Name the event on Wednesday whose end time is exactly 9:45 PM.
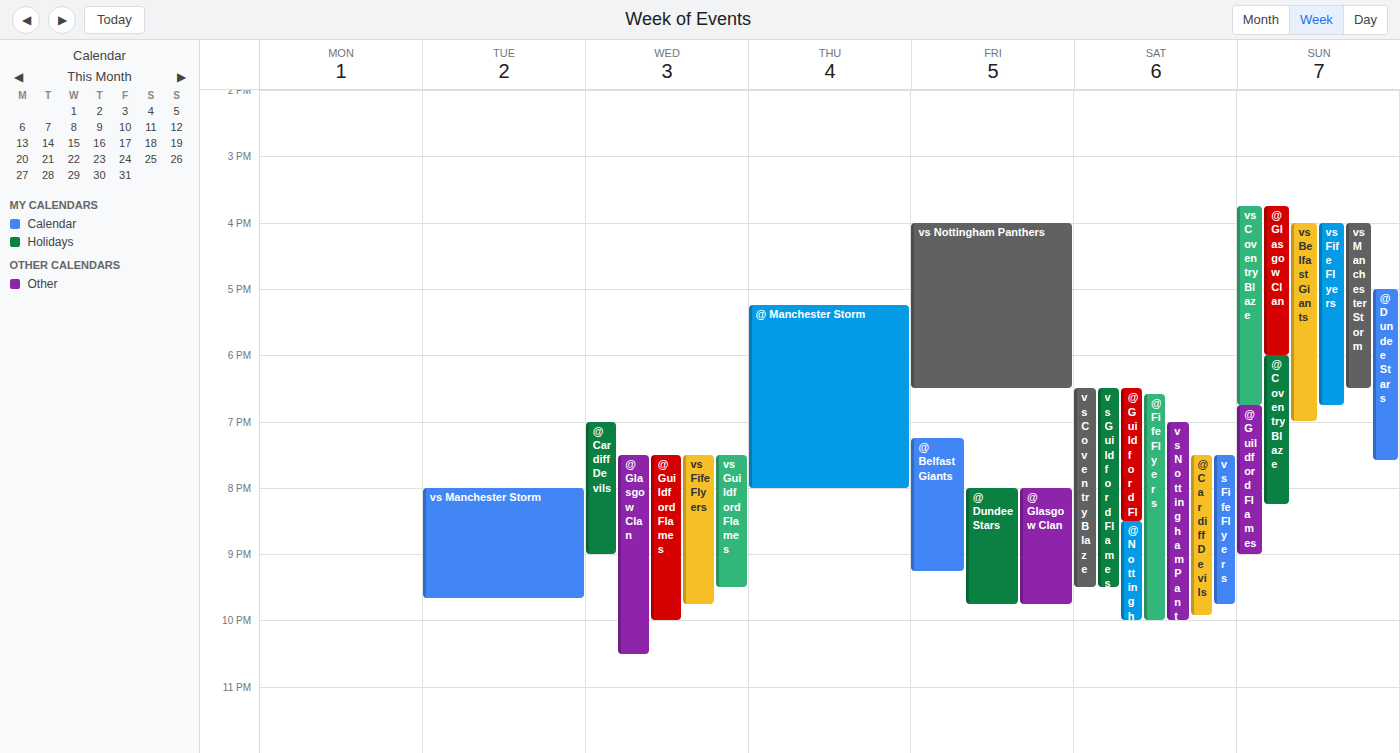
"vs Fife Flyers"